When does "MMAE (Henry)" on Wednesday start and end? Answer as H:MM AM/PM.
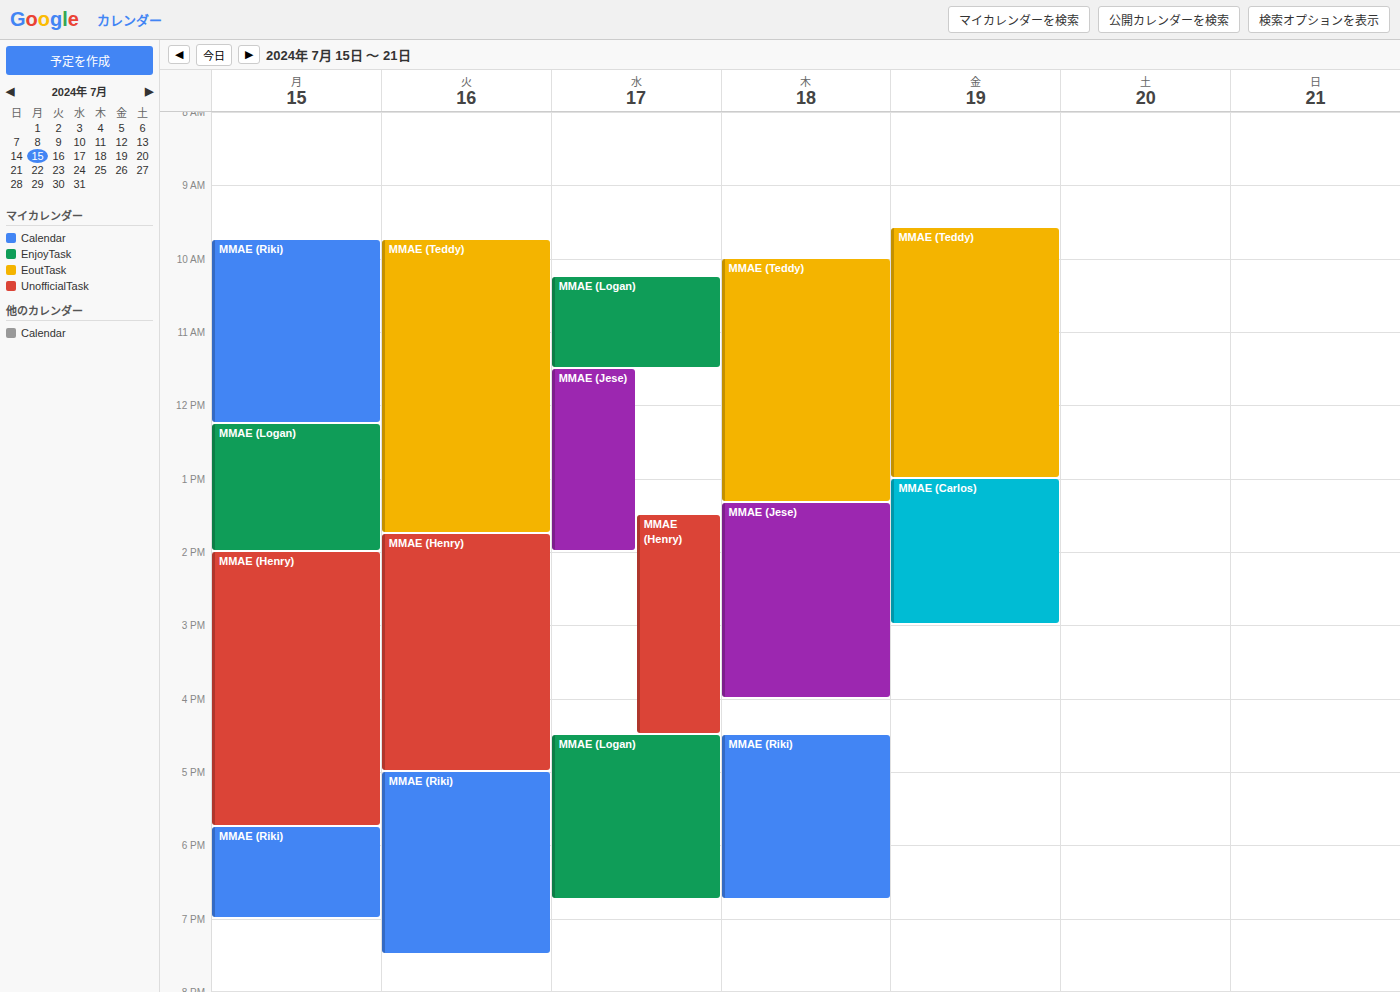
1:30 PM to 4:30 PM